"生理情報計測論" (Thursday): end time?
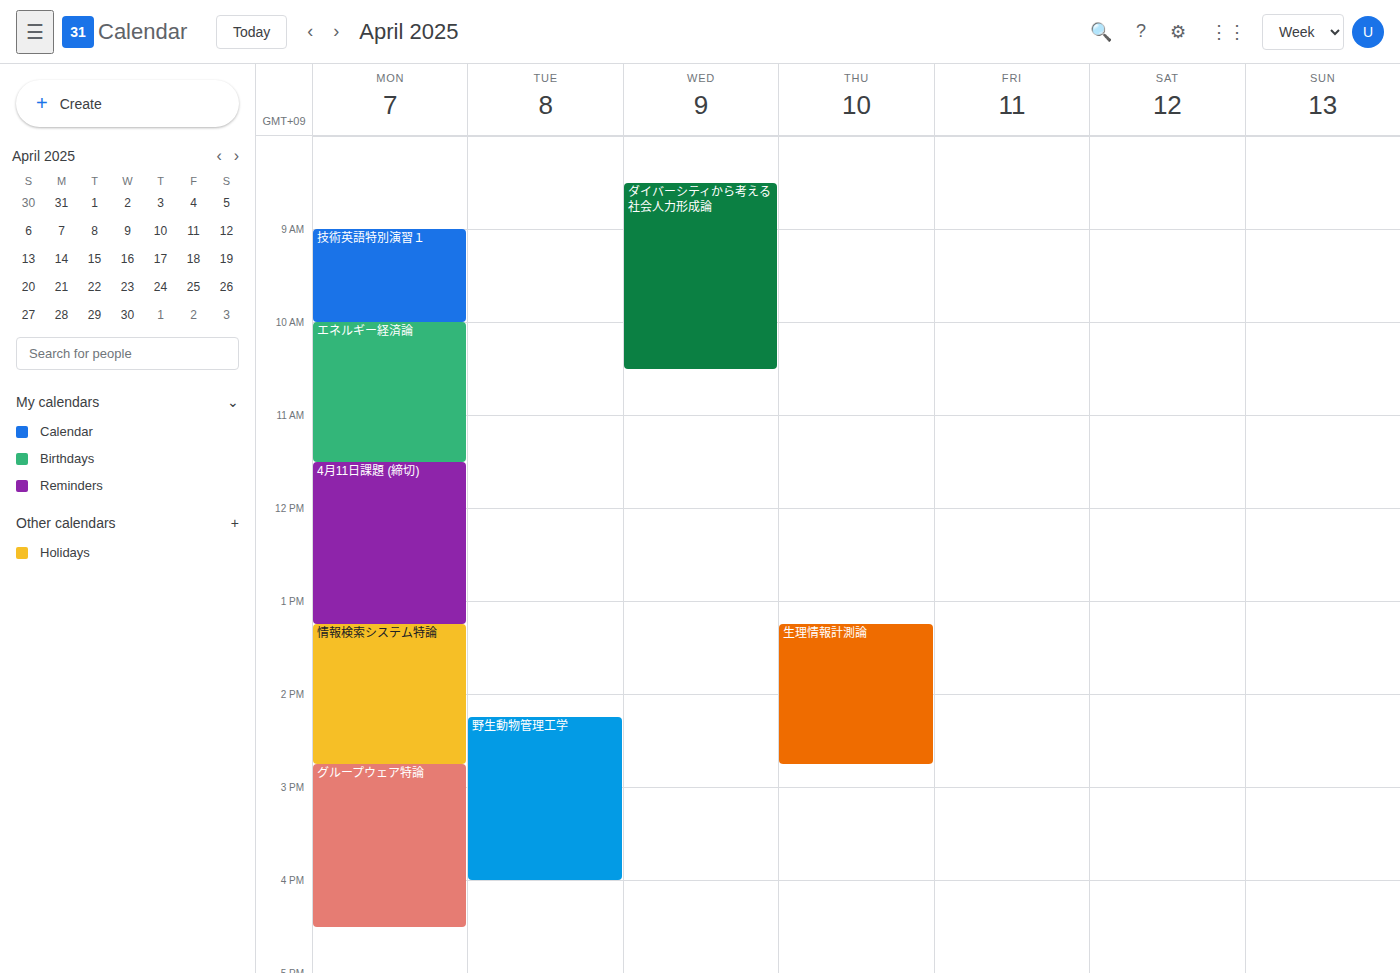
2:45 PM